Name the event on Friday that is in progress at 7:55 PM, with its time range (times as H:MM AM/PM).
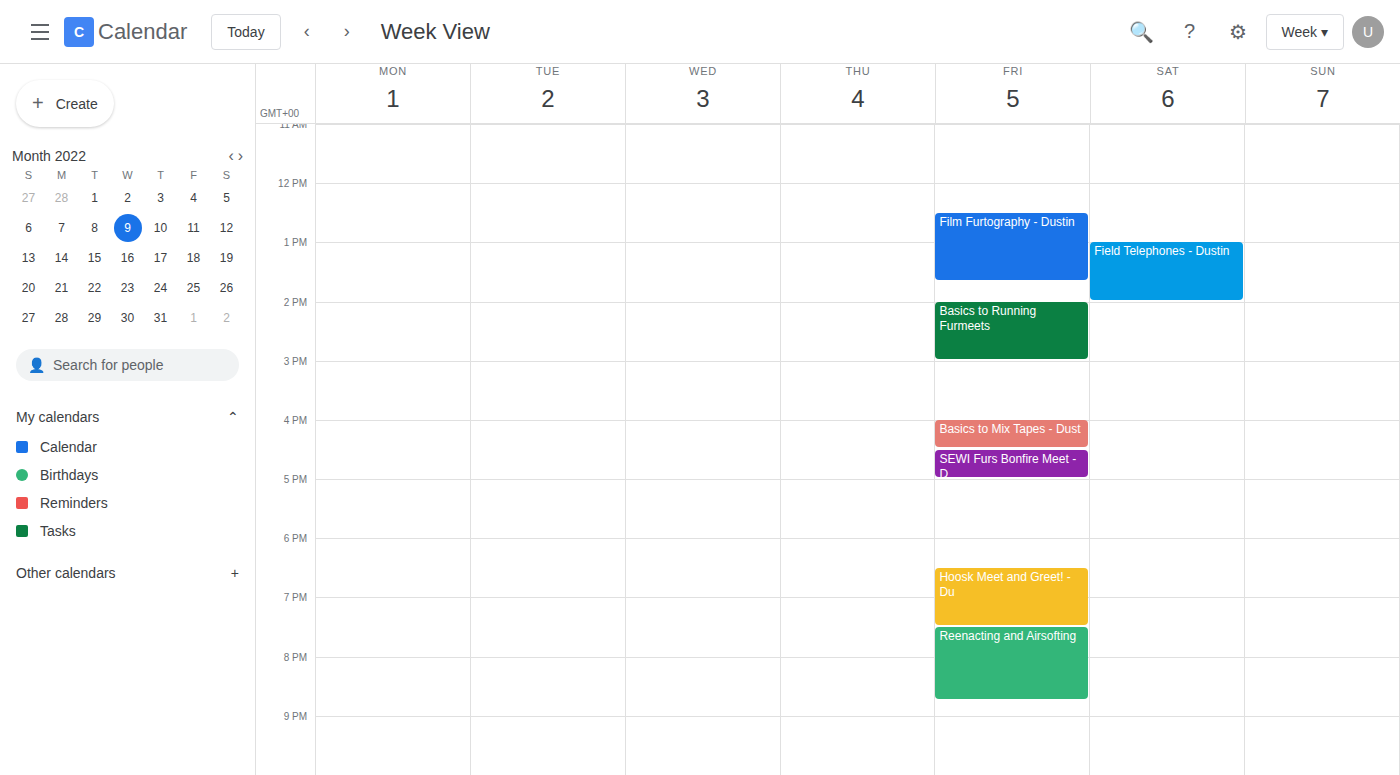
"Reenacting and Airsofting", 7:30 PM to 8:45 PM